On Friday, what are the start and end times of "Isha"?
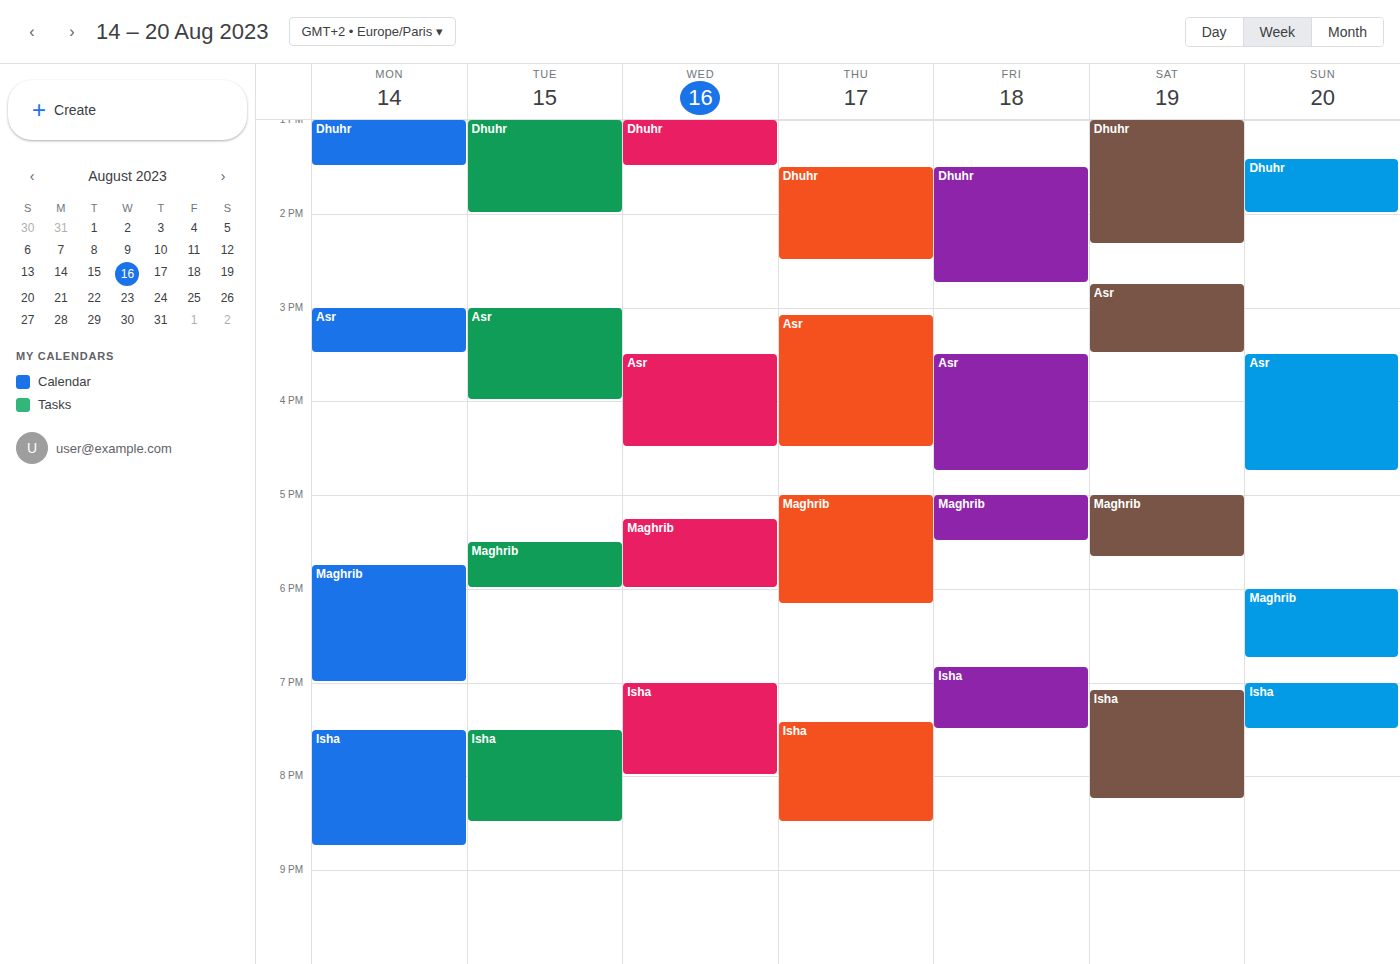
18:50 to 19:30